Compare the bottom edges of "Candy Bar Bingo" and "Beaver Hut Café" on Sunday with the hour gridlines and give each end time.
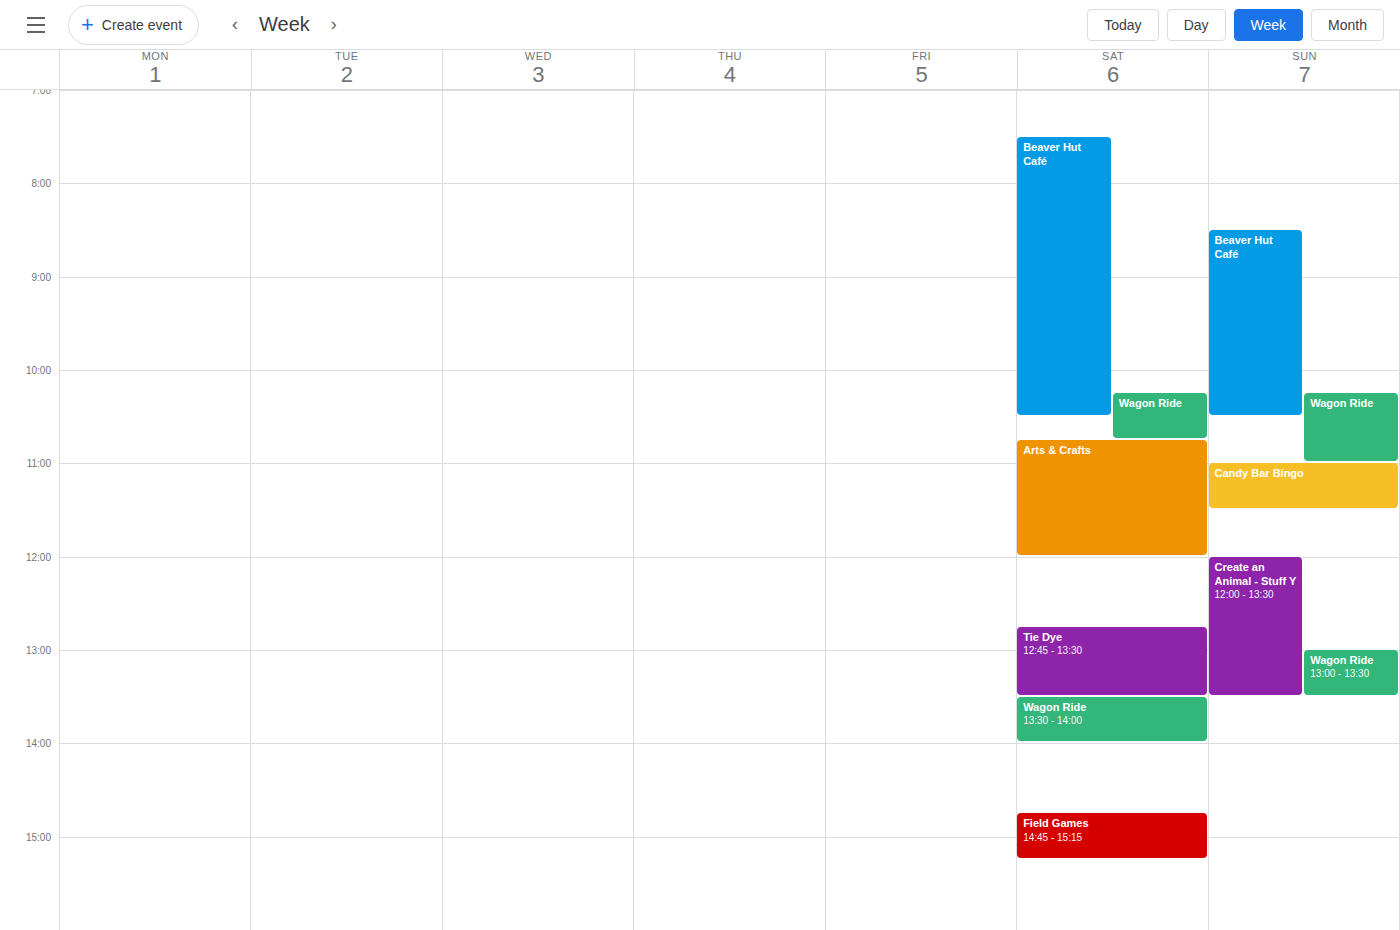
"Candy Bar Bingo": 11:30 AM, halfway between the 11 AM and 12 PM lines. "Beaver Hut Café": 10:30 AM, halfway between the 10 AM and 11 AM lines.